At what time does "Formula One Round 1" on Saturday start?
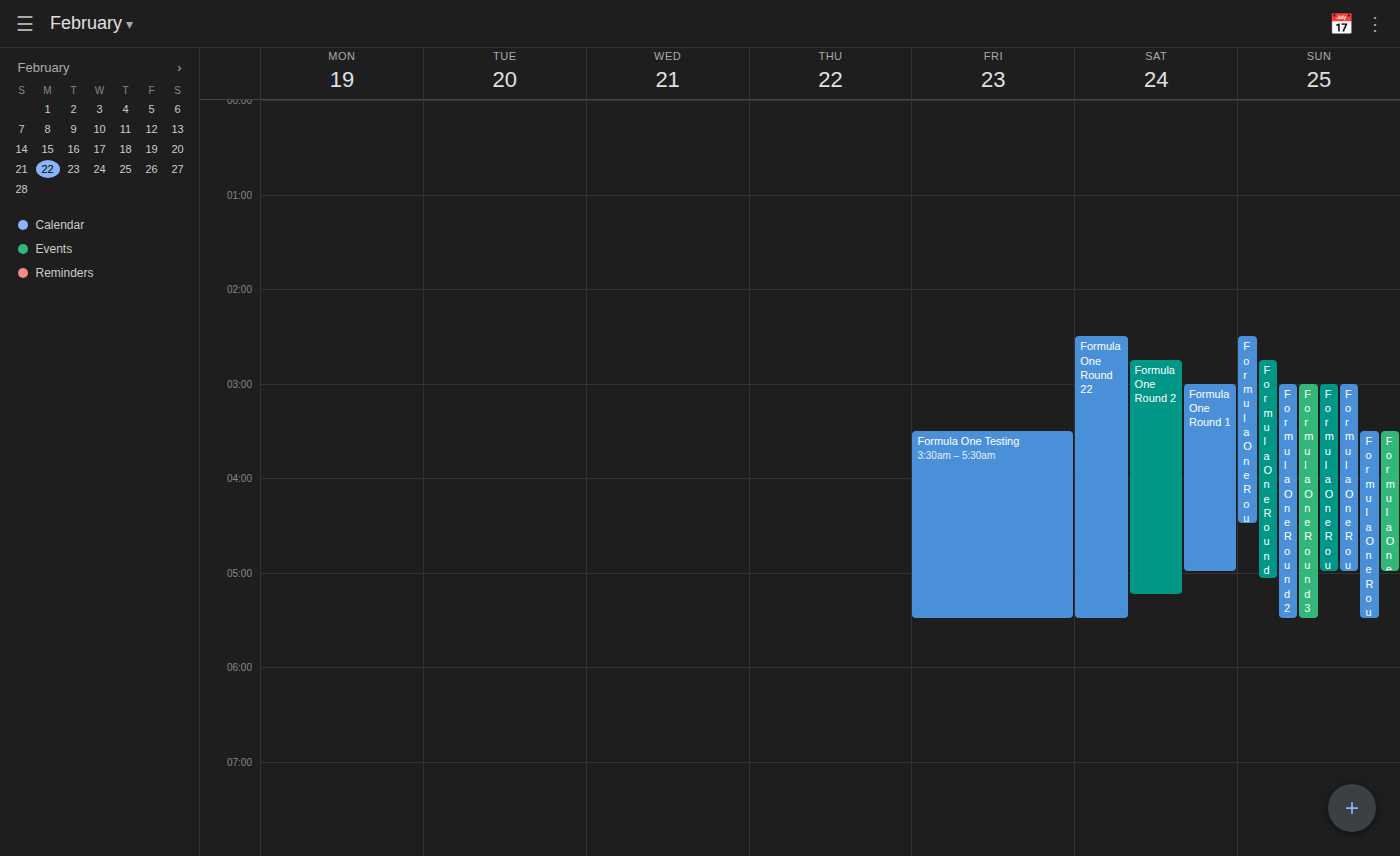
3:00 AM